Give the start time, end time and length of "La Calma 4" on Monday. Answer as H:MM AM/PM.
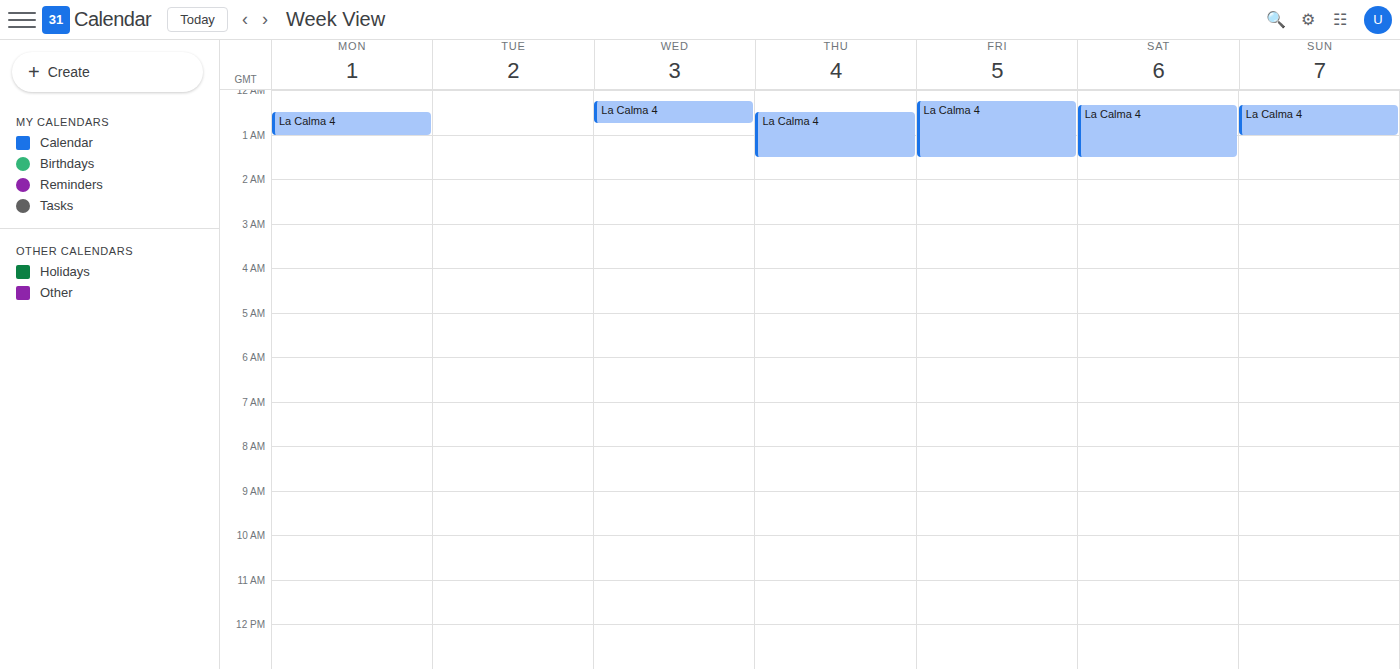
12:30 AM to 1:00 AM, 30 minutes